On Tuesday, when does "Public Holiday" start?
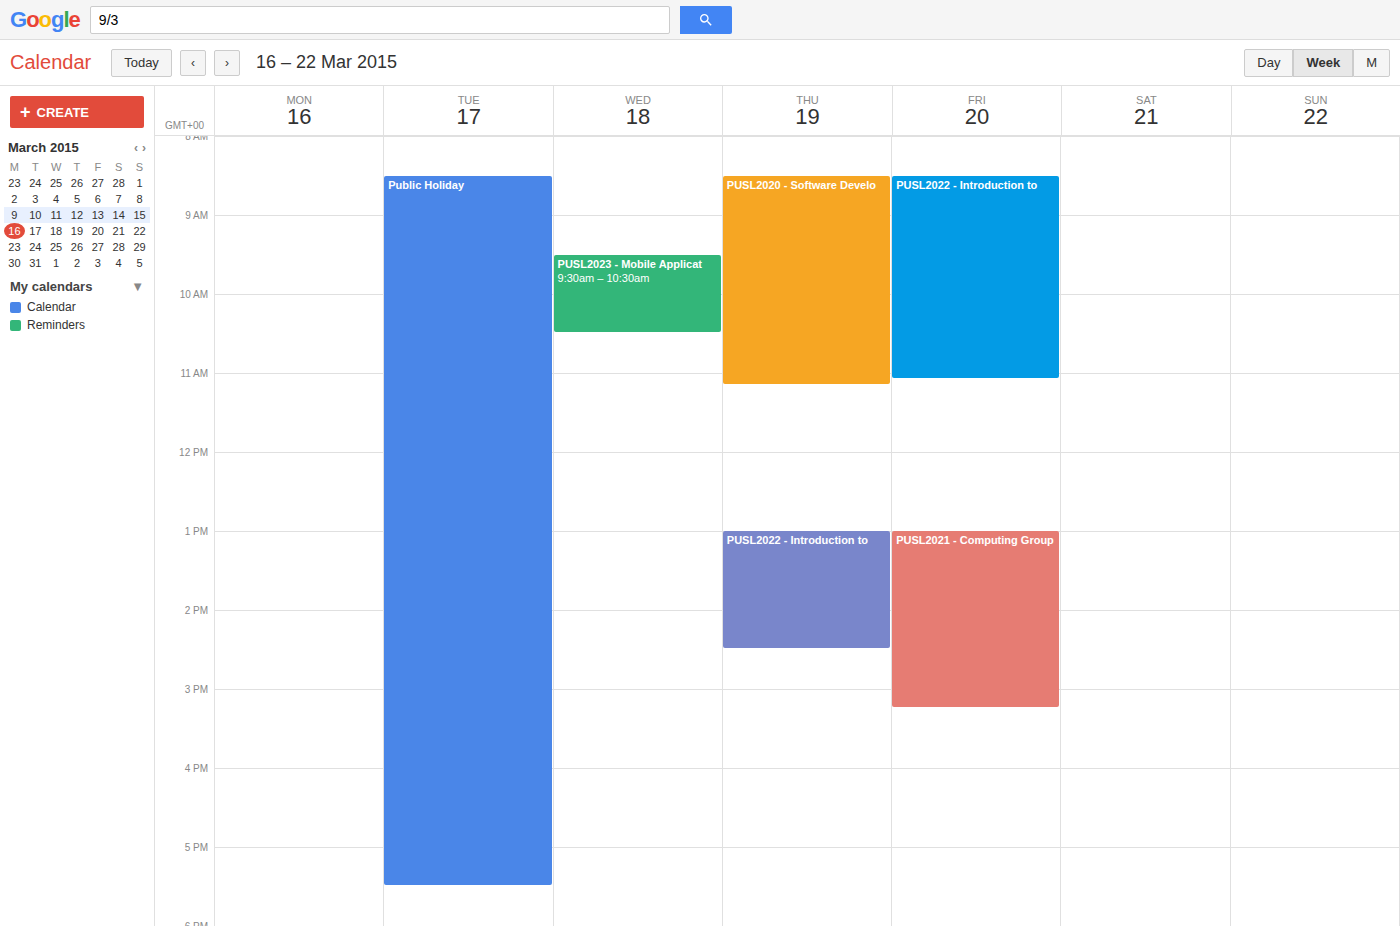
8:30 AM